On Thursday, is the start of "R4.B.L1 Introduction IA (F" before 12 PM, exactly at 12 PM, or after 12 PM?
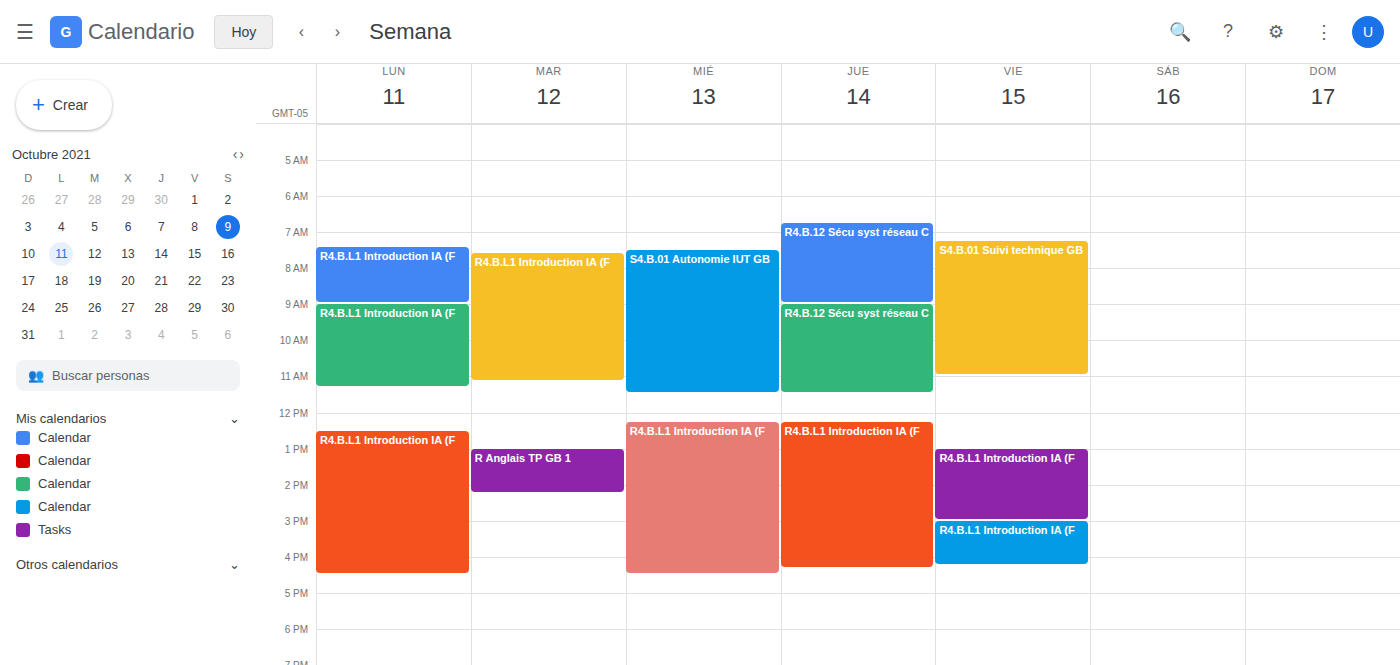
12:15 PM -- after 12 PM, 15 minutes below the 12 PM line.